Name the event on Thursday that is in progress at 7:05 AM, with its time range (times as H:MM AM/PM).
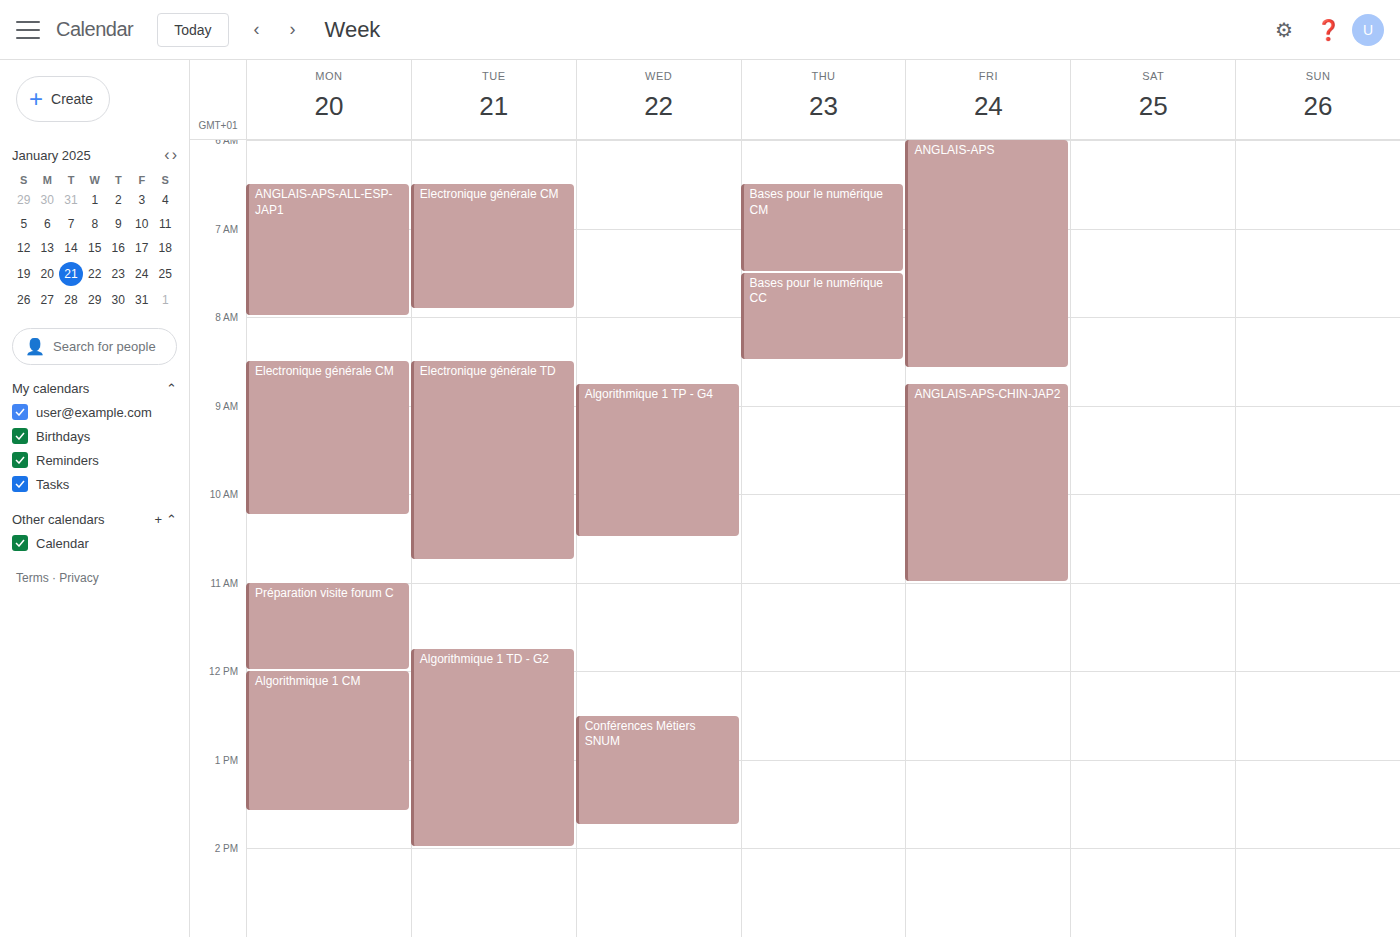
"Bases pour le numérique CM", 6:30 AM to 7:30 AM